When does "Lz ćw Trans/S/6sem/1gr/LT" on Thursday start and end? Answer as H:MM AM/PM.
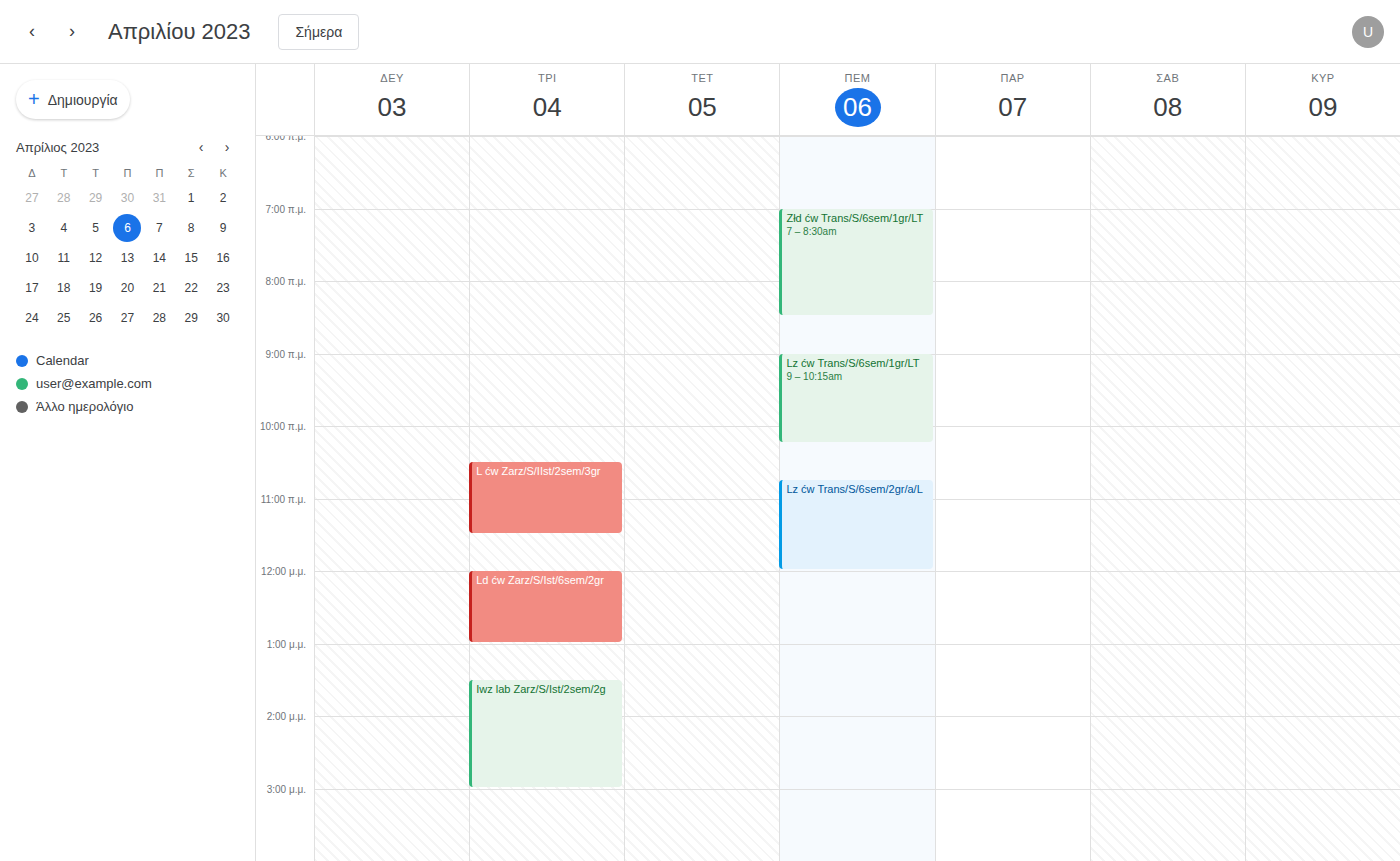
9:00 AM to 10:15 AM